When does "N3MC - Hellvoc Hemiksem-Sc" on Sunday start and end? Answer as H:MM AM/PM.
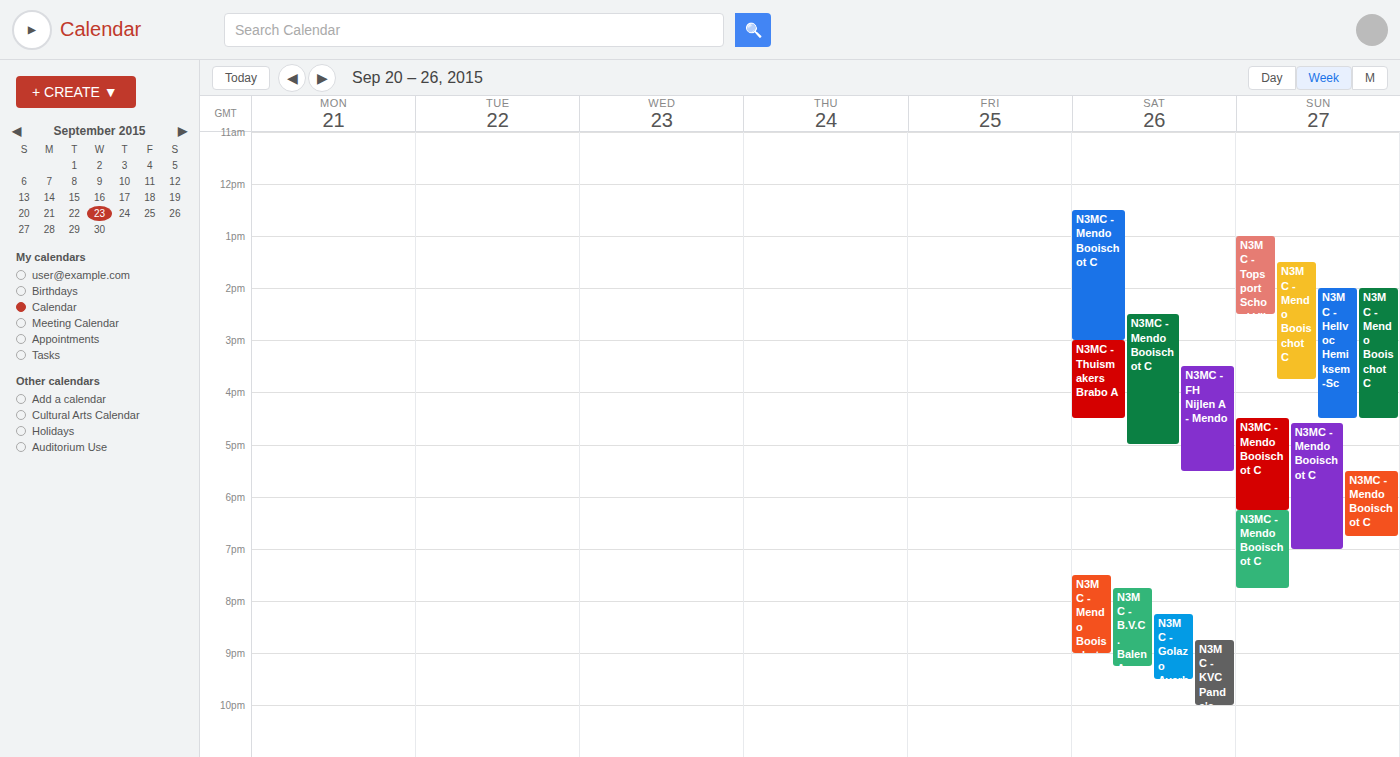
2:00 PM to 4:30 PM